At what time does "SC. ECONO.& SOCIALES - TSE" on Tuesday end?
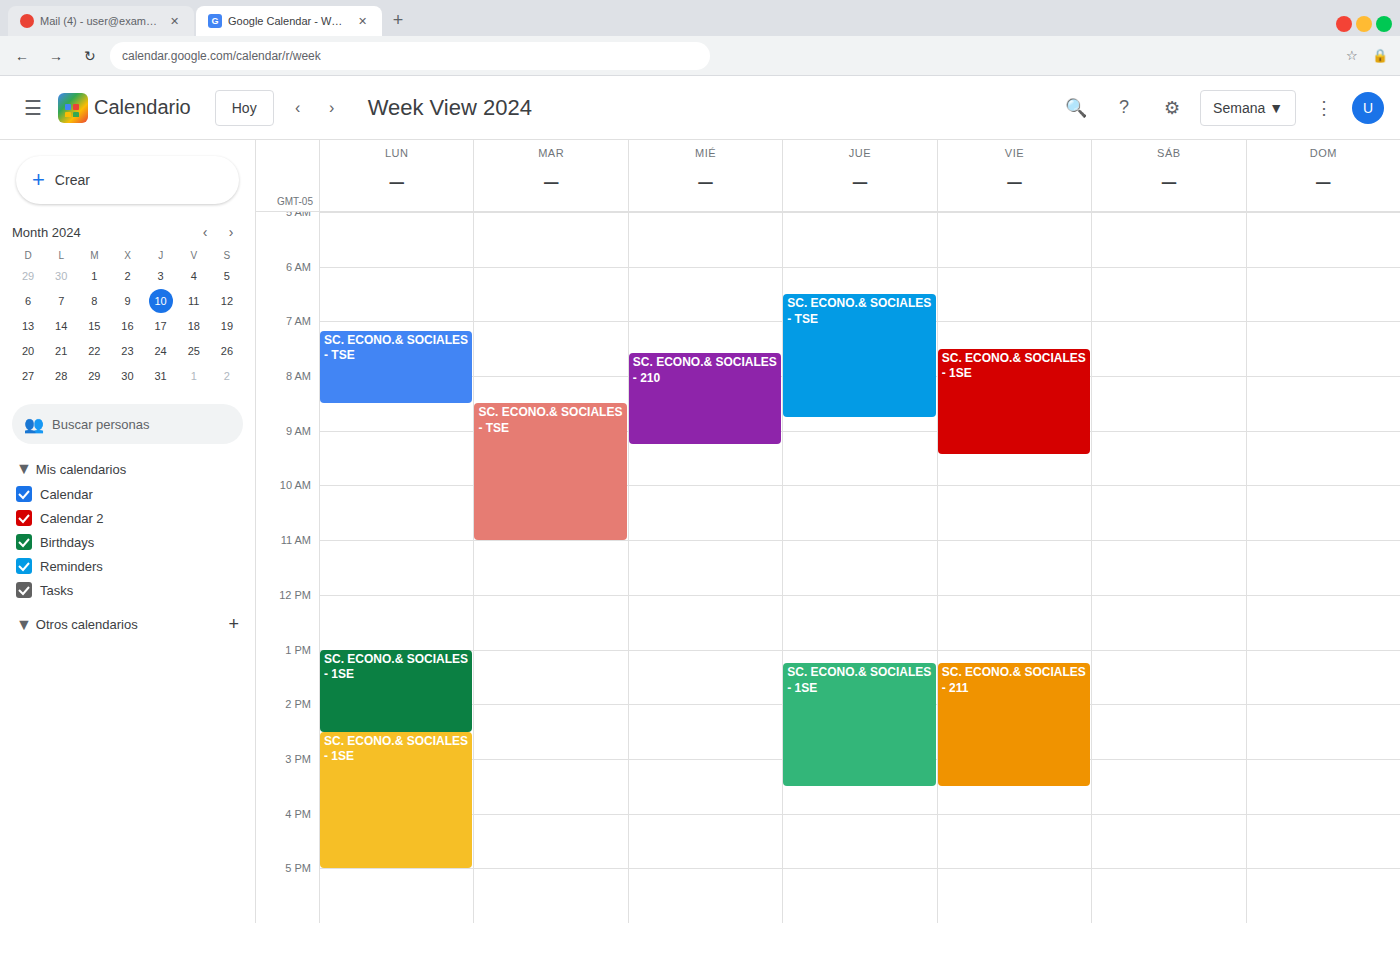
11:00 AM